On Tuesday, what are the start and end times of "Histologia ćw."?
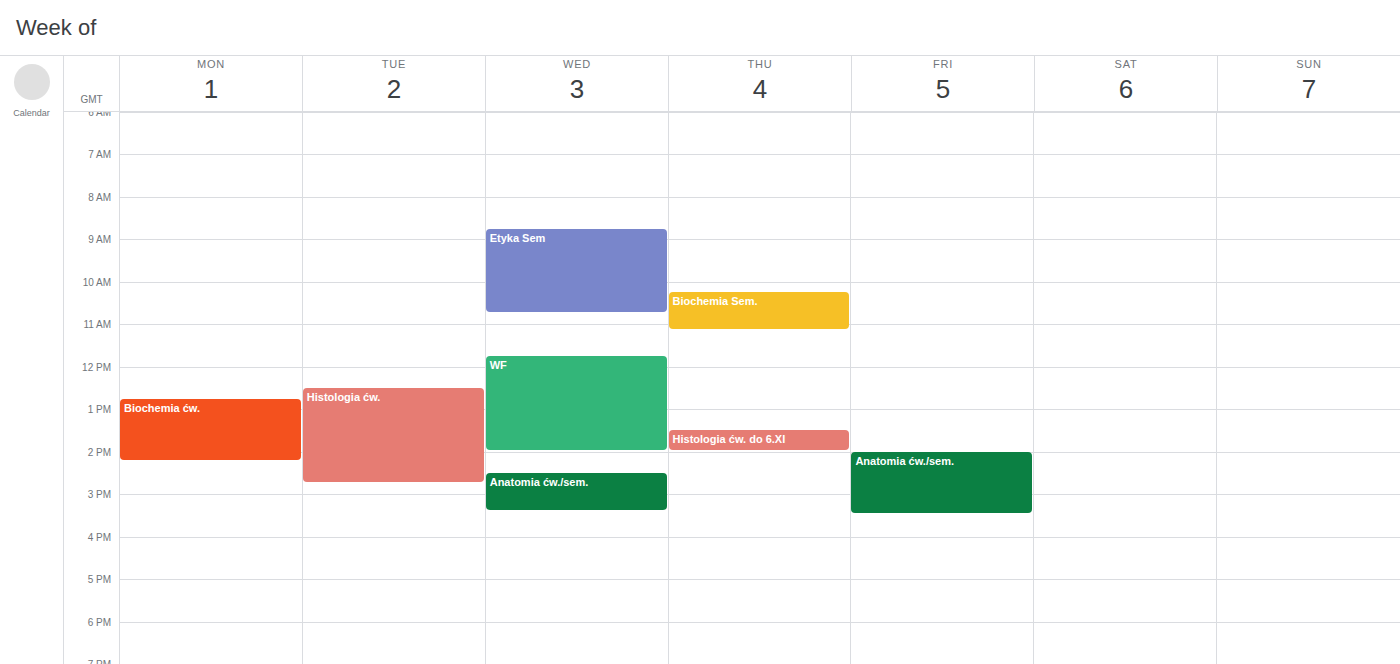
12:30 PM to 2:45 PM